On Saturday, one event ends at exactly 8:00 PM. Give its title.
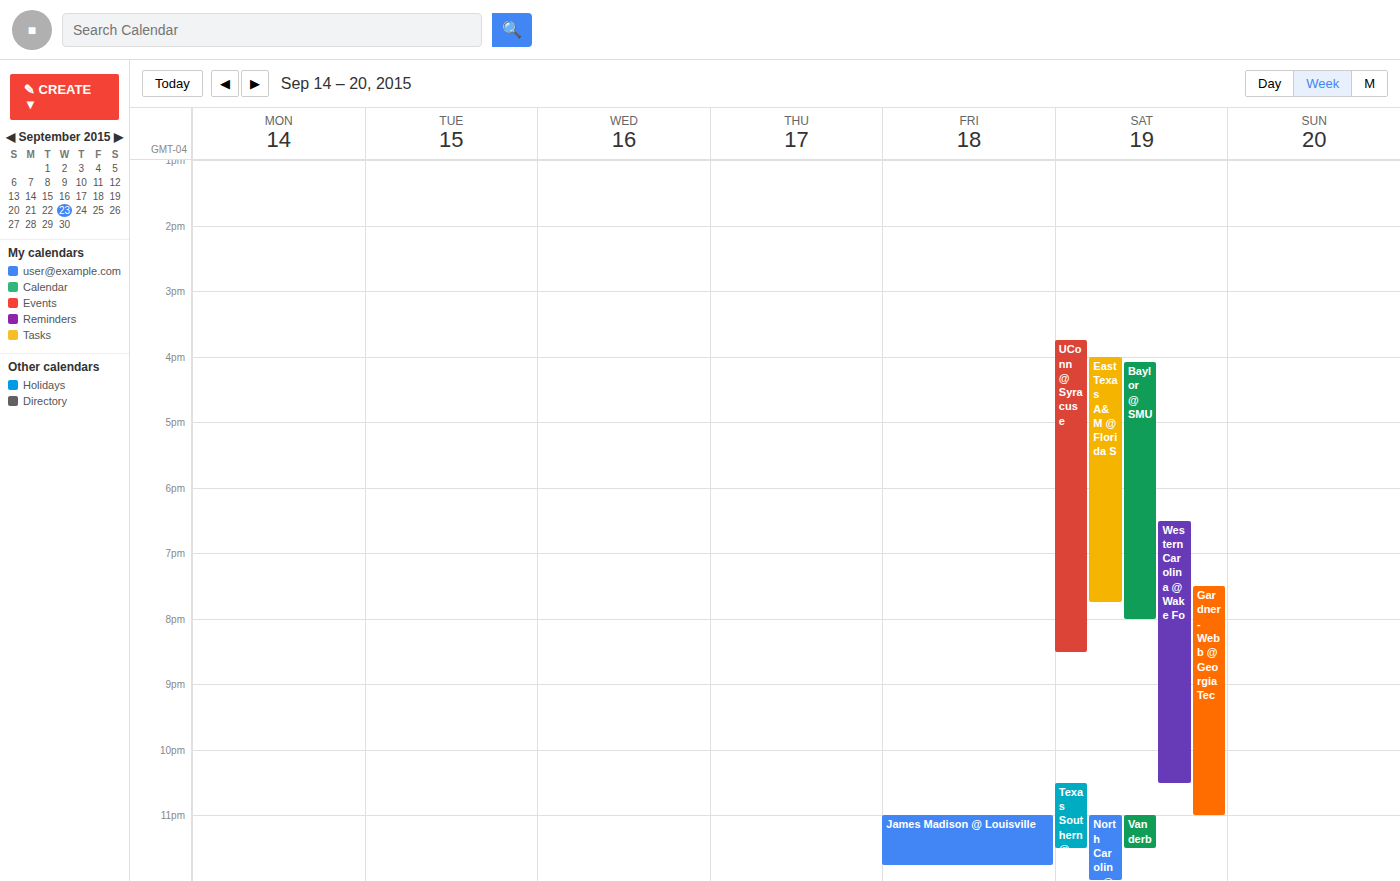
"Baylor @ SMU"